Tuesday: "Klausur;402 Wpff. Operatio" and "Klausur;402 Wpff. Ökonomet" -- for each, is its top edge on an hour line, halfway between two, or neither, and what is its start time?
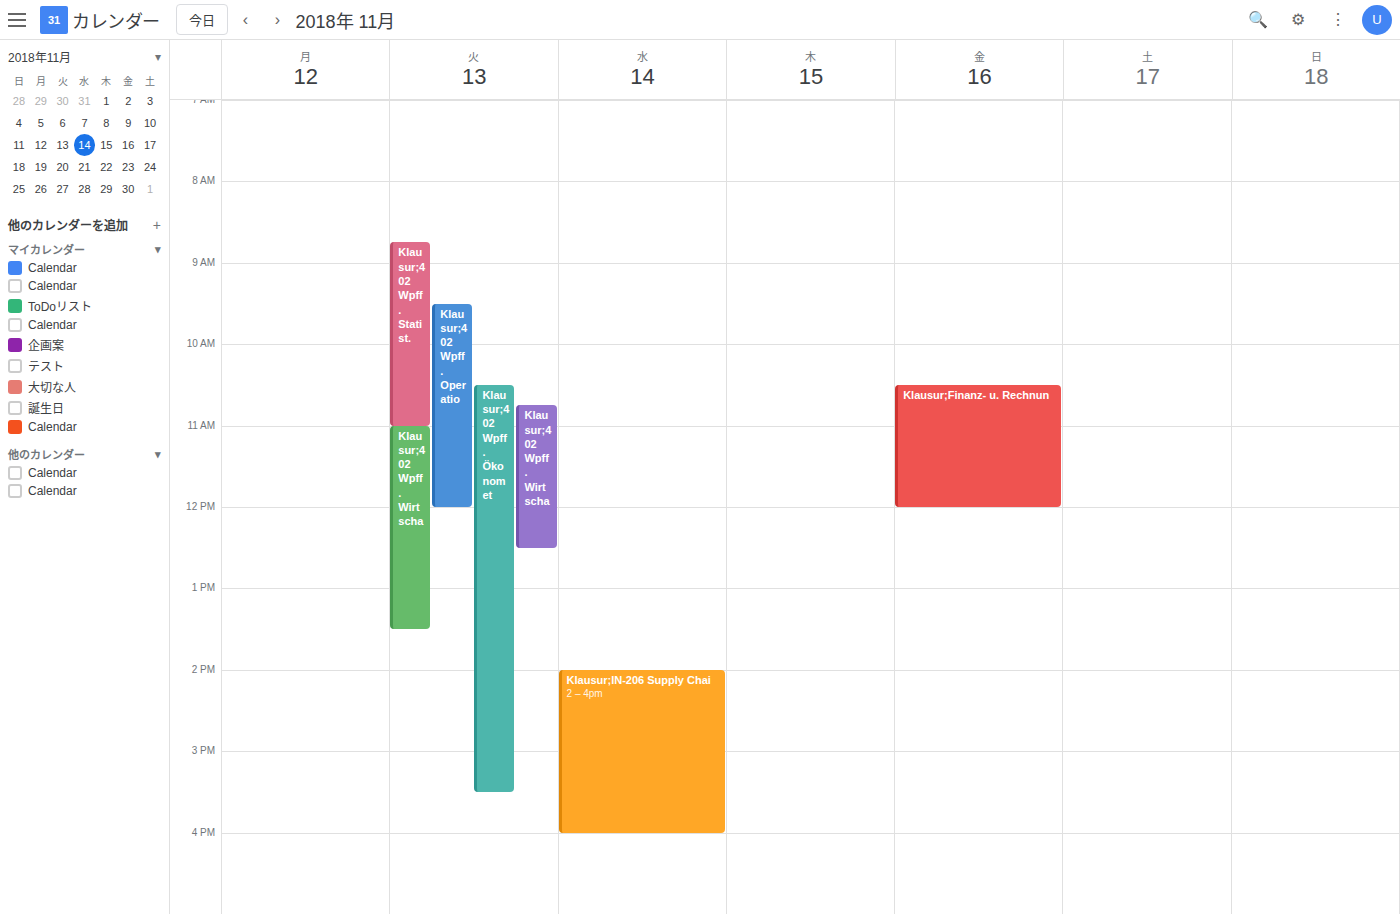
"Klausur;402 Wpff. Operatio": 9:30 AM, halfway between the 9 AM and 10 AM lines. "Klausur;402 Wpff. Ökonomet": 10:30 AM, halfway between the 10 AM and 11 AM lines.